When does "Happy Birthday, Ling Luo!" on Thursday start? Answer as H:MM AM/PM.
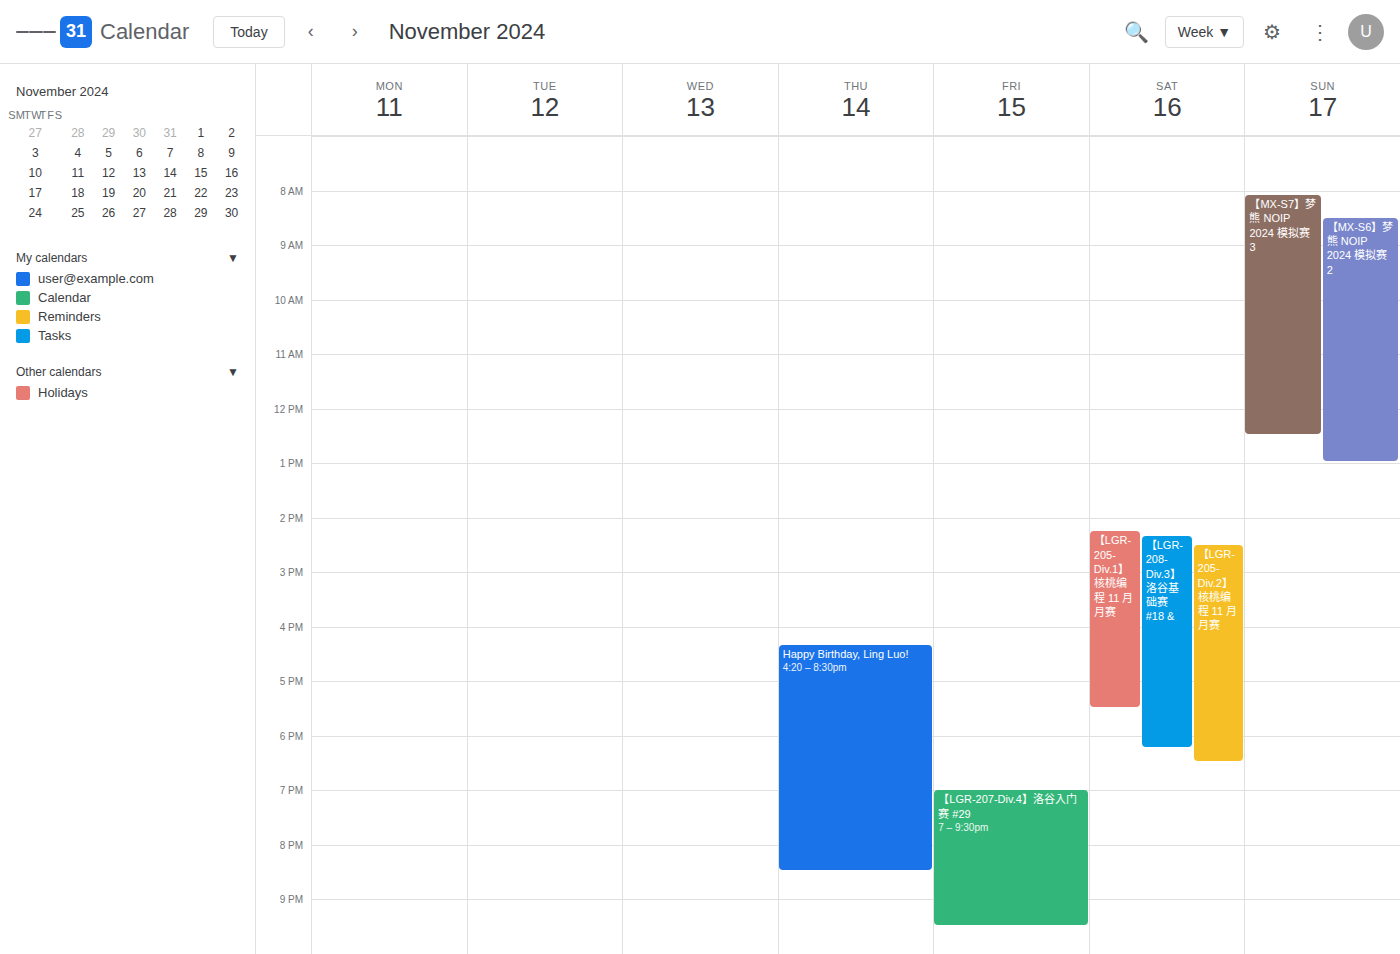
4:20 PM